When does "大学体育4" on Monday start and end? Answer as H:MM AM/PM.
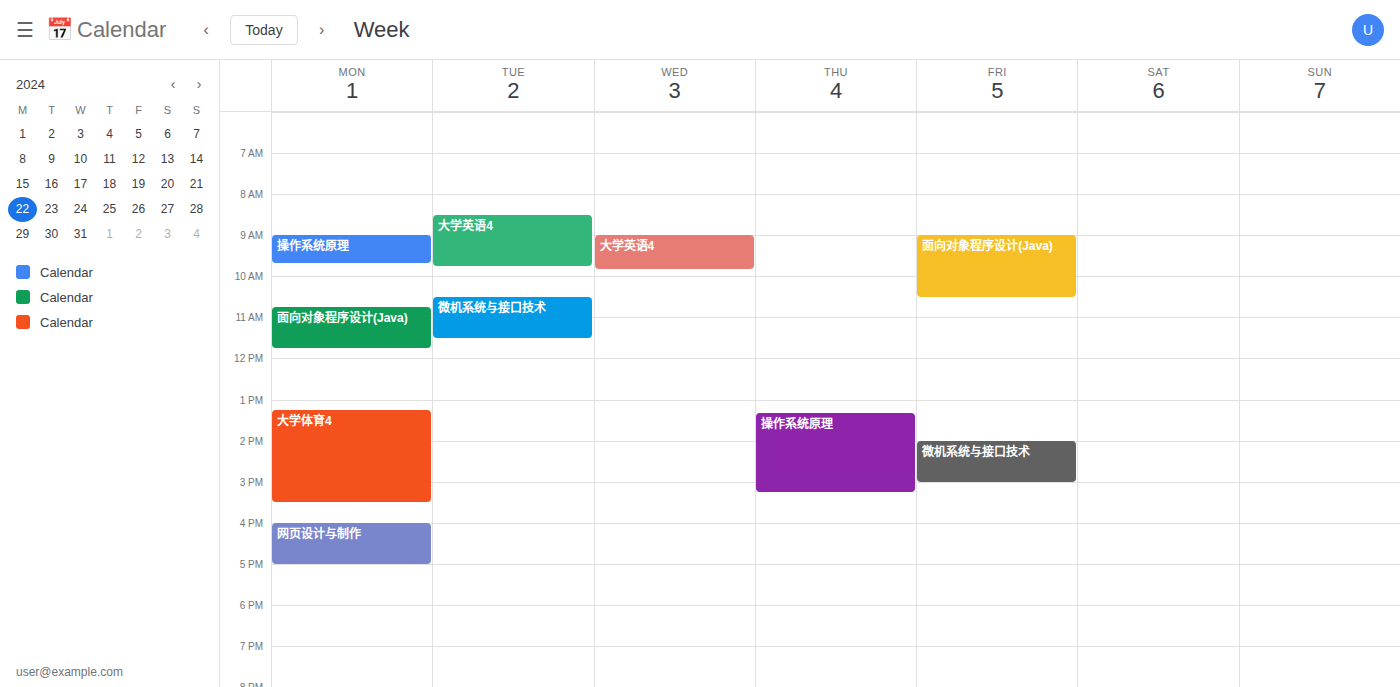
1:15 PM to 3:30 PM